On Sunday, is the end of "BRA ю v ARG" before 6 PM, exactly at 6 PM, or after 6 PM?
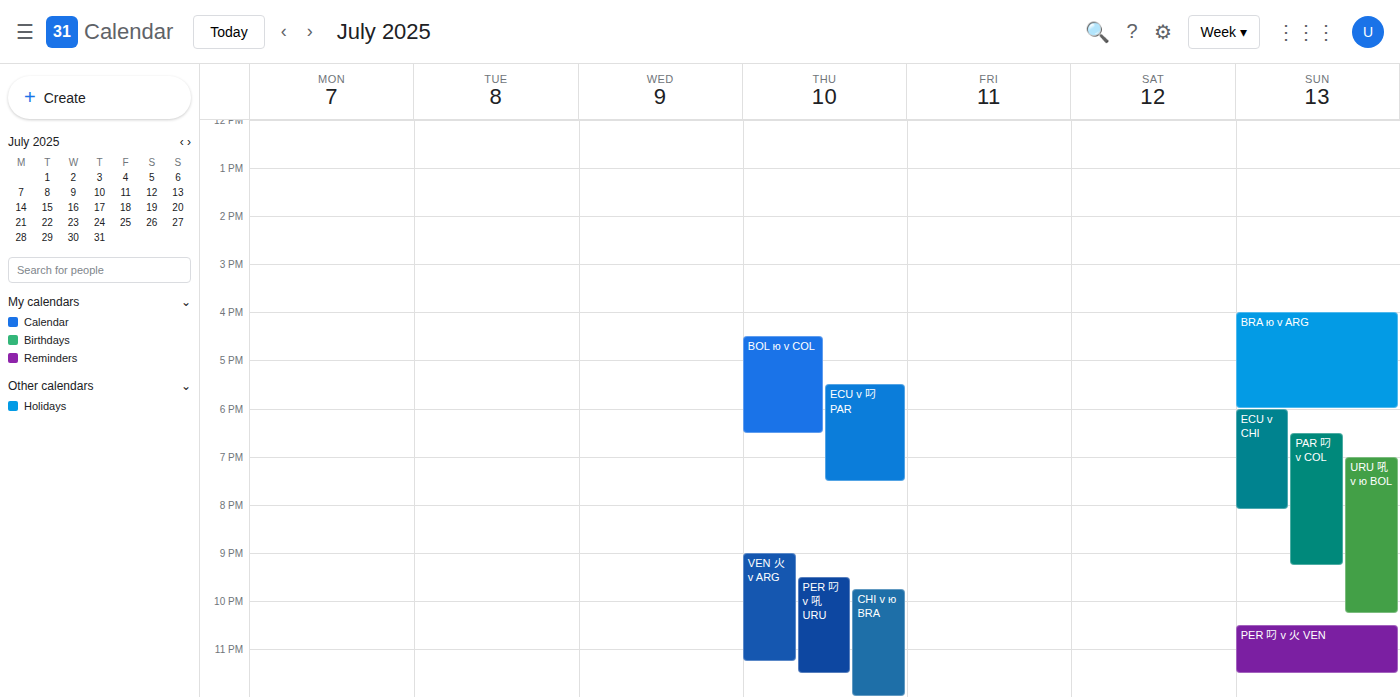
6:00 PM -- exactly at 6 PM, on the 6 PM line.